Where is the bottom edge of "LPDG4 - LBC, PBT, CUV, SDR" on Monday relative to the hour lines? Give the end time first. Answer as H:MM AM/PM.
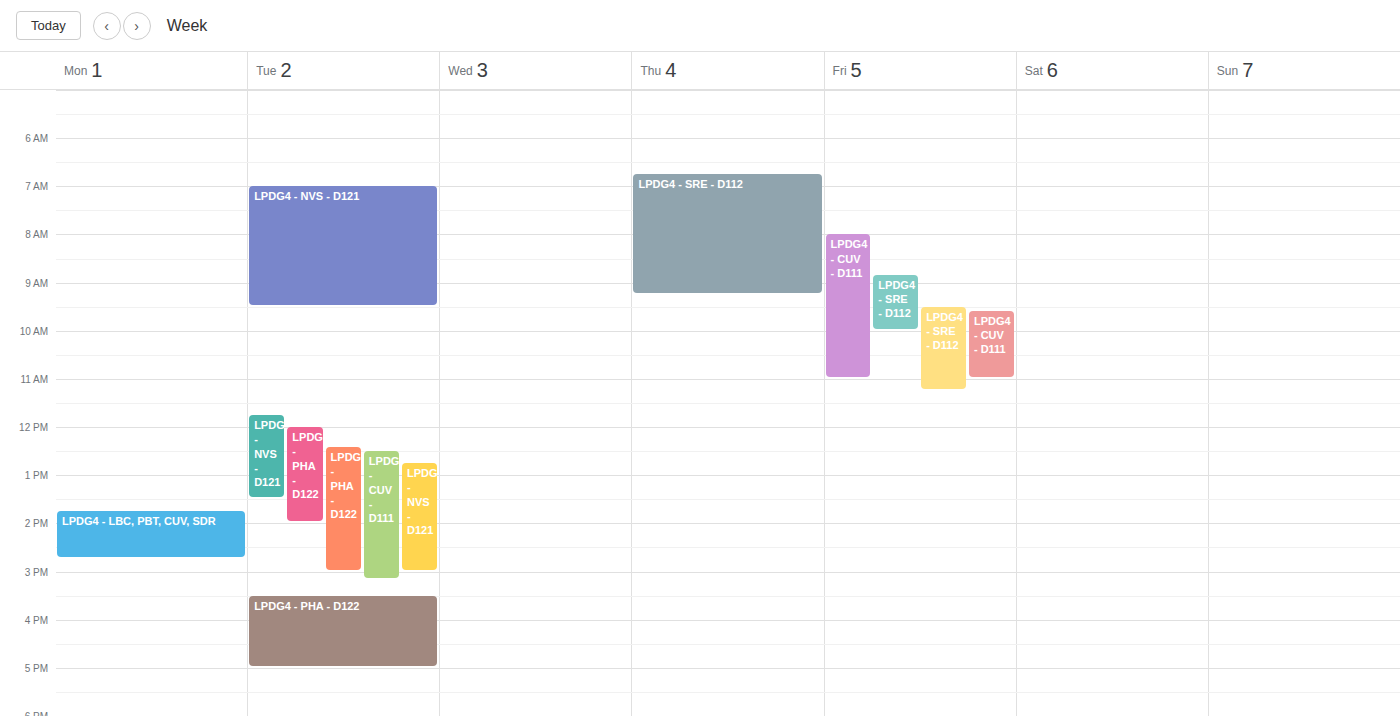
2:45 PM -- neither: three quarters of the way from the 2 PM line to the 3 PM line.